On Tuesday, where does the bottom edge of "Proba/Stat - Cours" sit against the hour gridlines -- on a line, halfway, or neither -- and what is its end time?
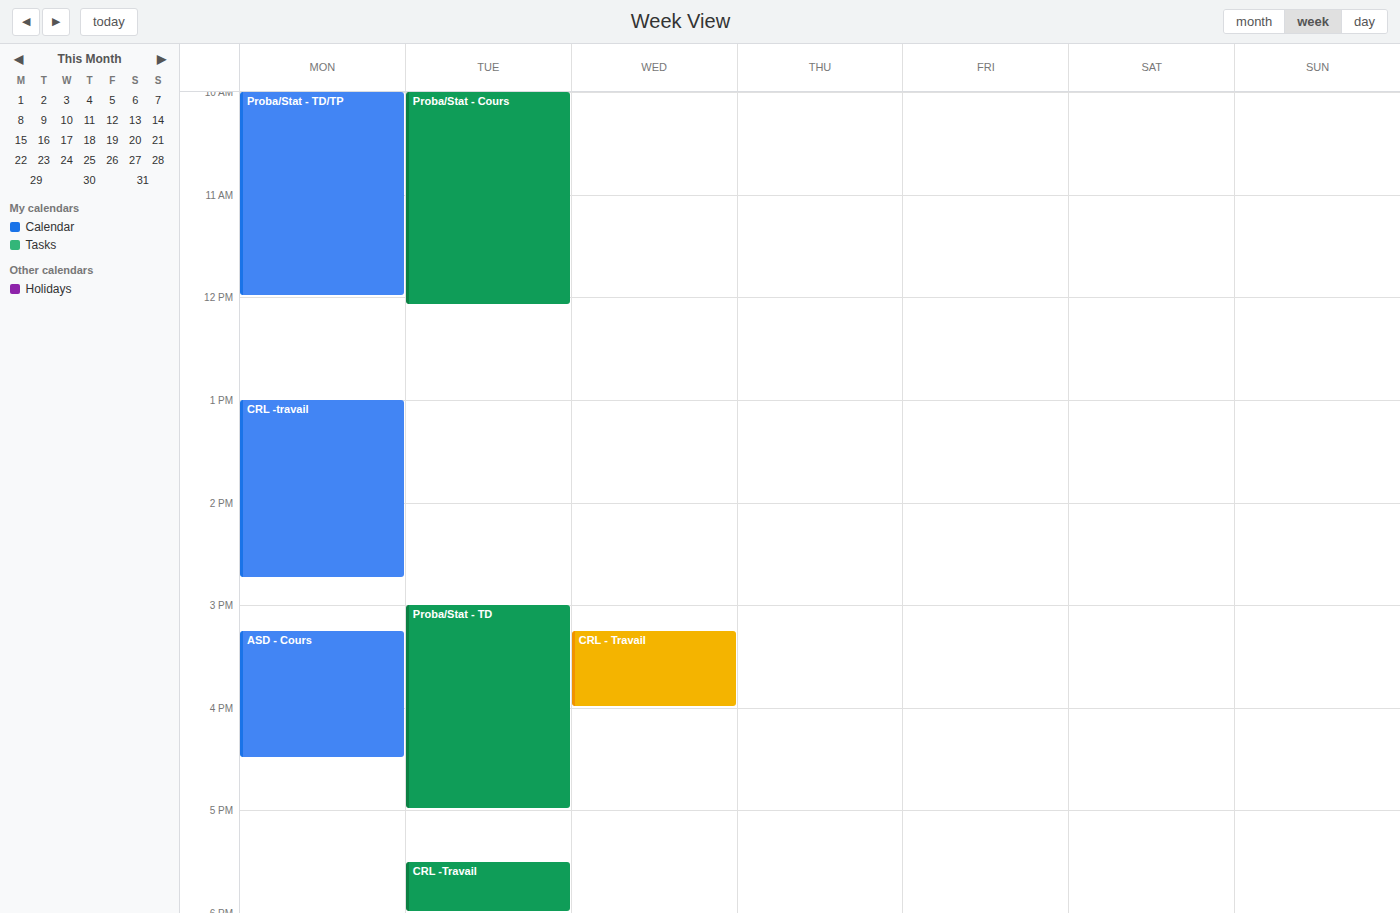
12:05 PM -- neither: 5 minutes below the 12 PM line and 55 minutes above the 1 PM line.